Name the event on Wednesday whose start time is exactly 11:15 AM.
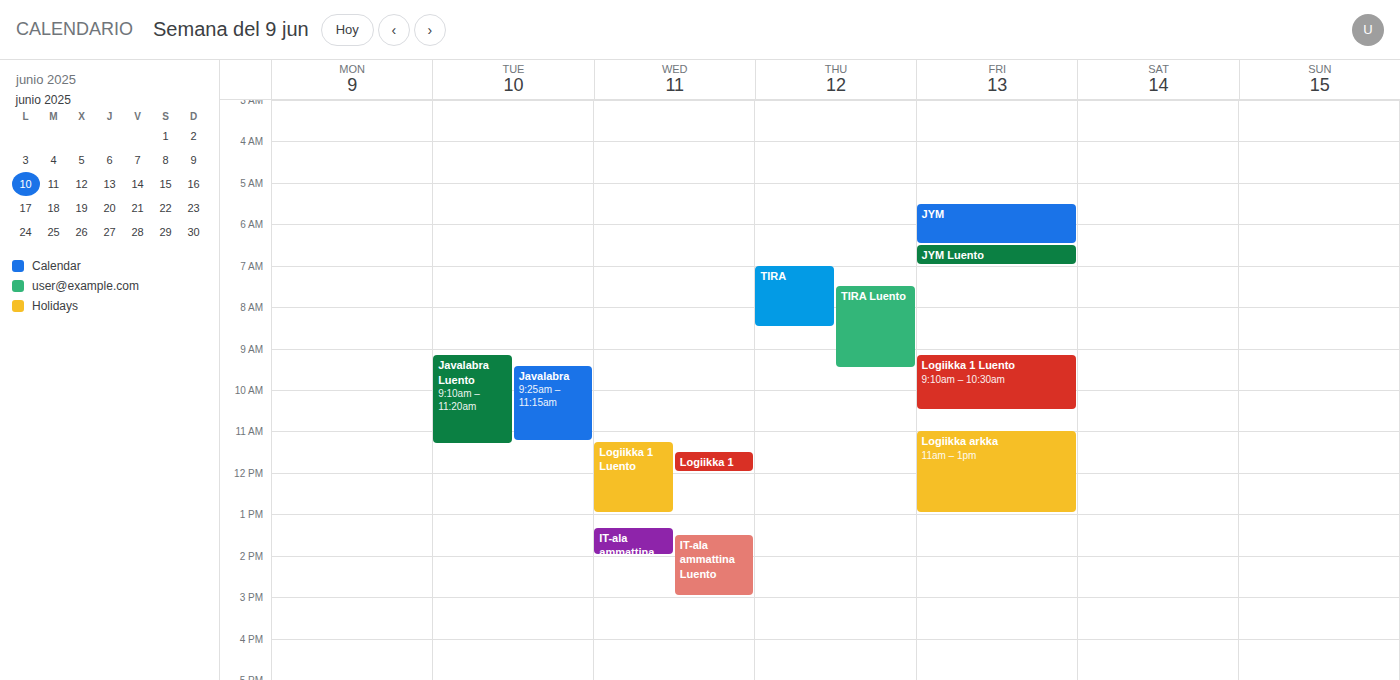
"Logiikka 1 Luento"